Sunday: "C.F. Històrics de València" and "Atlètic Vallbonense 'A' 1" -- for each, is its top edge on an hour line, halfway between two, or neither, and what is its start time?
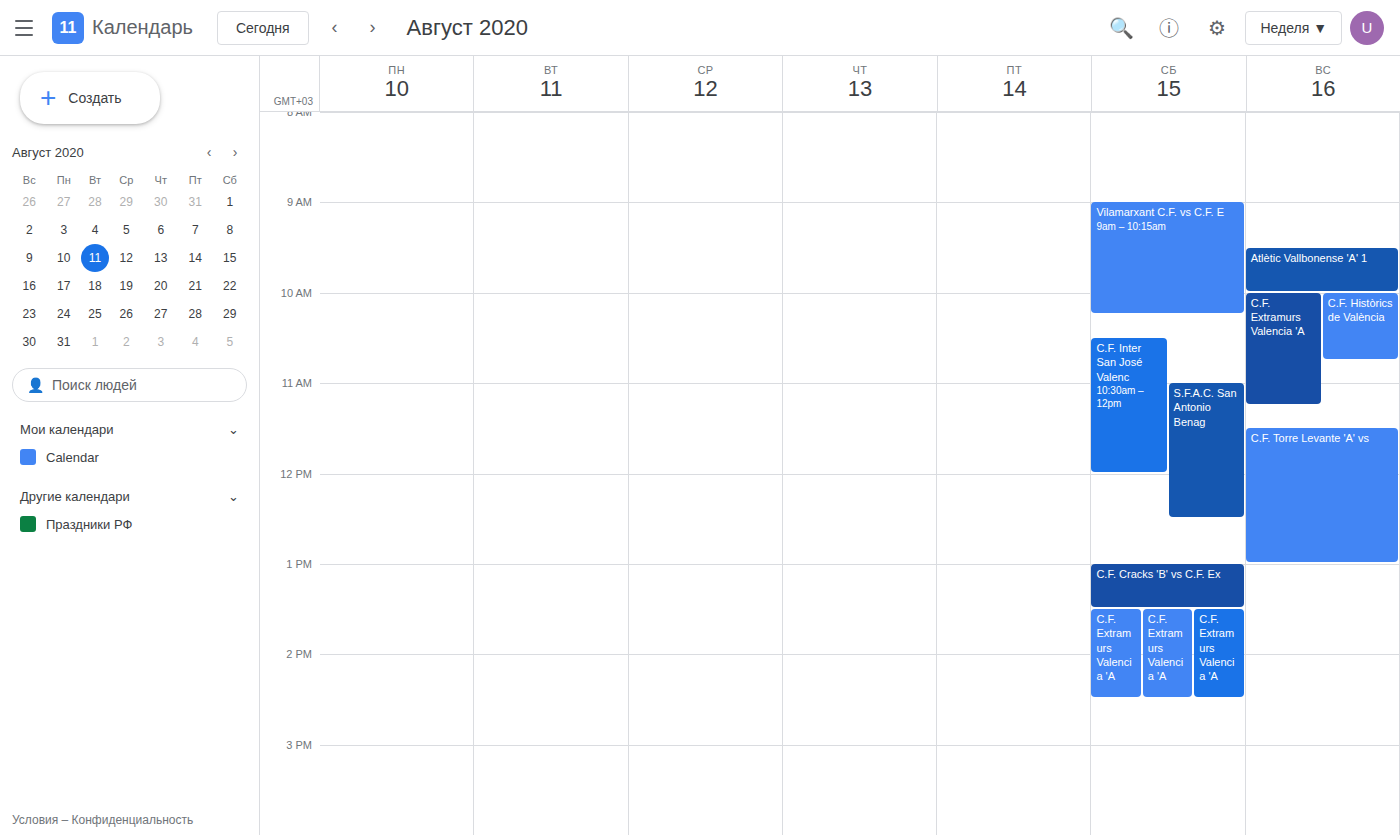
"C.F. Històrics de València": 10:00, exactly on the 10:00 line. "Atlètic Vallbonense 'A' 1": 09:30, halfway between the 09:00 and 10:00 lines.